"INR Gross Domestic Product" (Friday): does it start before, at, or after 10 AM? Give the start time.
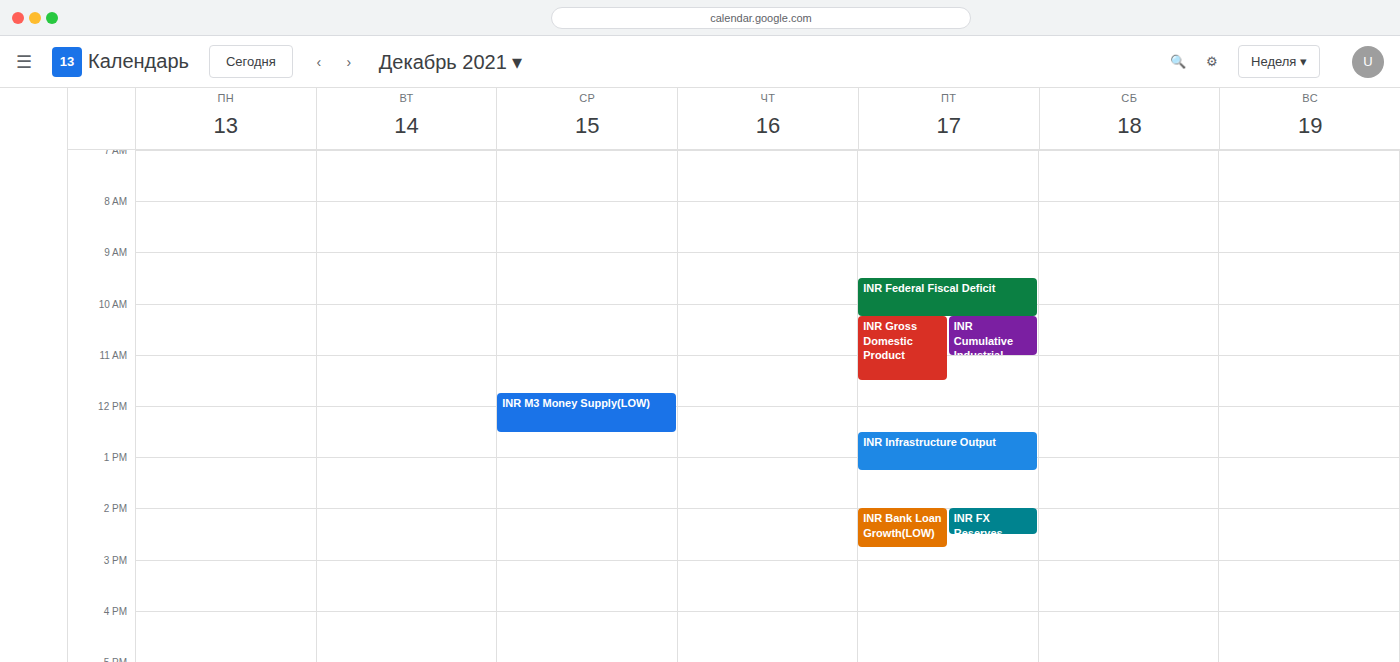
10:15 AM -- after 10 AM, 15 minutes below the 10 AM line.